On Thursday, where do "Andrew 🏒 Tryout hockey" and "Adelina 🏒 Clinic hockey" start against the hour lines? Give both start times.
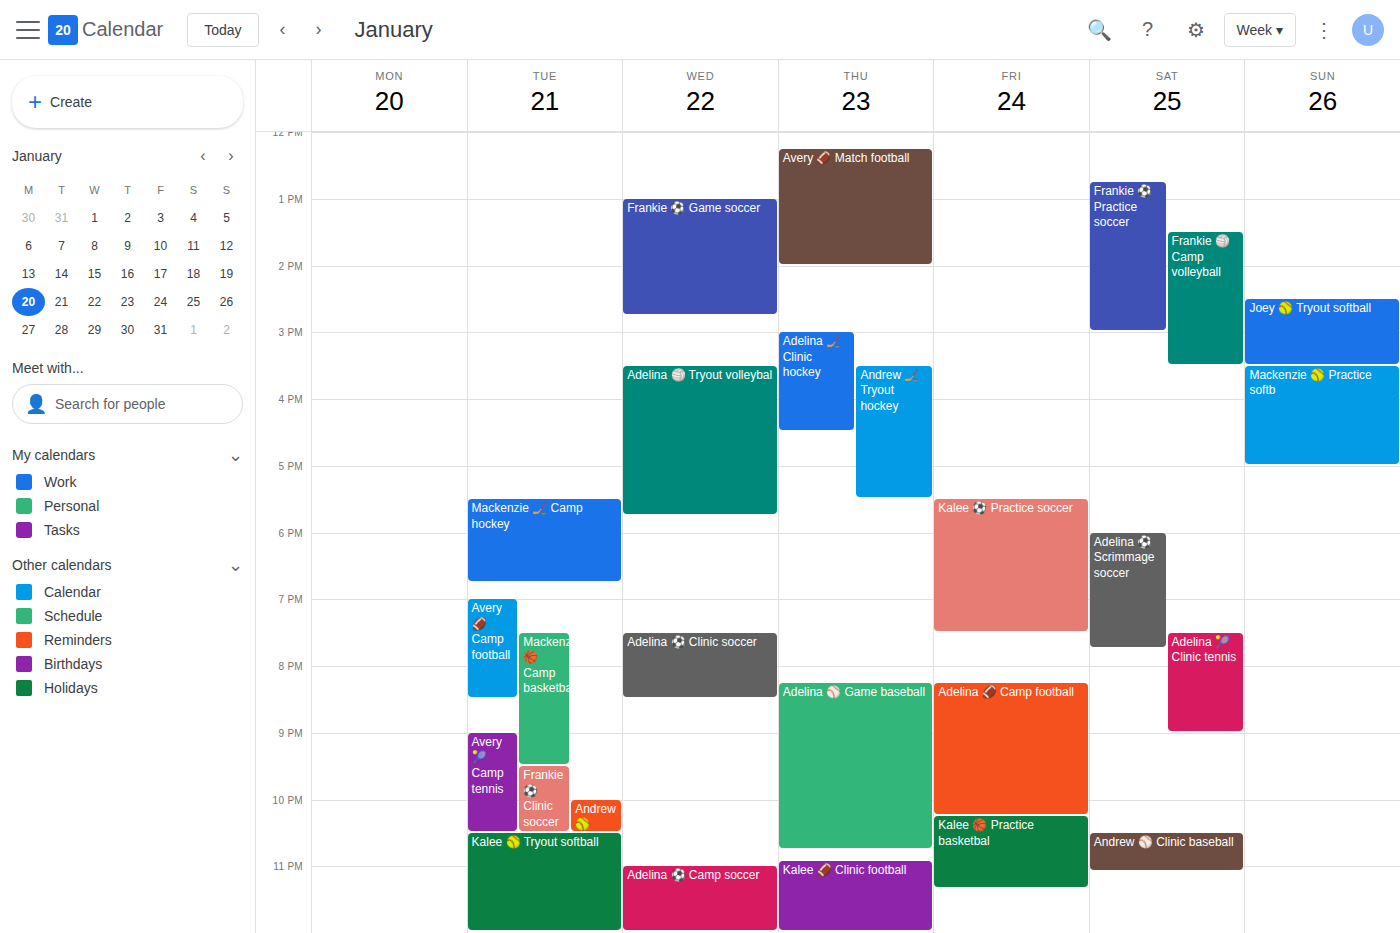
"Andrew 🏒 Tryout hockey": 3:30 PM, halfway between the 3 PM and 4 PM lines. "Adelina 🏒 Clinic hockey": 3:00 PM, exactly on the 3 PM line.